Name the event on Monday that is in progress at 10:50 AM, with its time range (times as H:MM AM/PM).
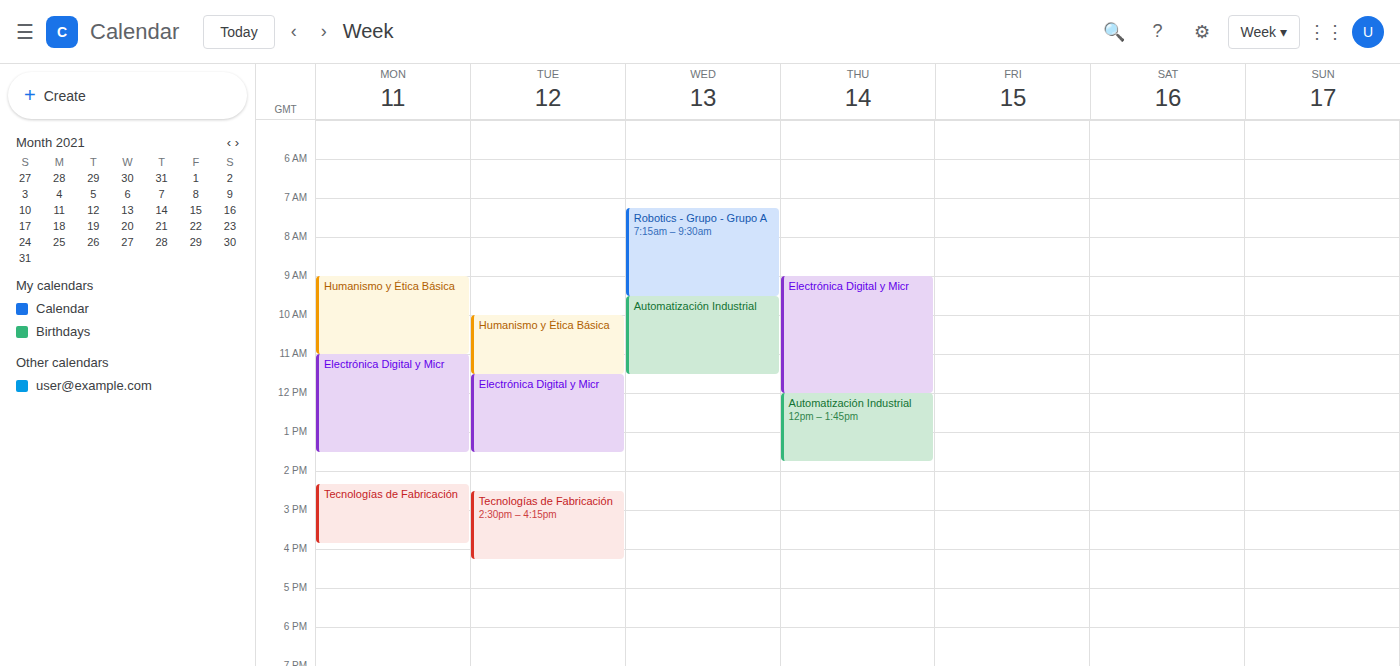
"Humanismo y Ética Básica", 9:00 AM to 11:00 AM